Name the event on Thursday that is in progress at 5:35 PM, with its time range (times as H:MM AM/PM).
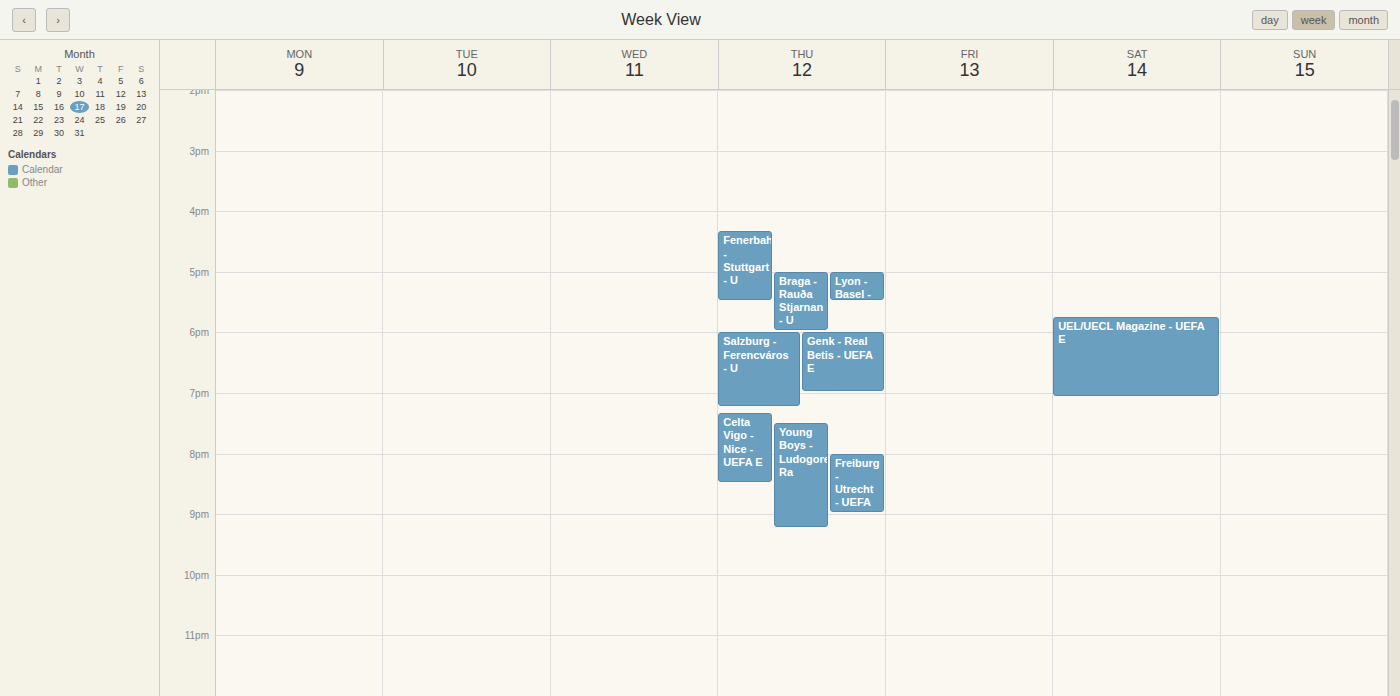
"Braga - Rauða Stjarnan - U", 5:00 PM to 6:00 PM